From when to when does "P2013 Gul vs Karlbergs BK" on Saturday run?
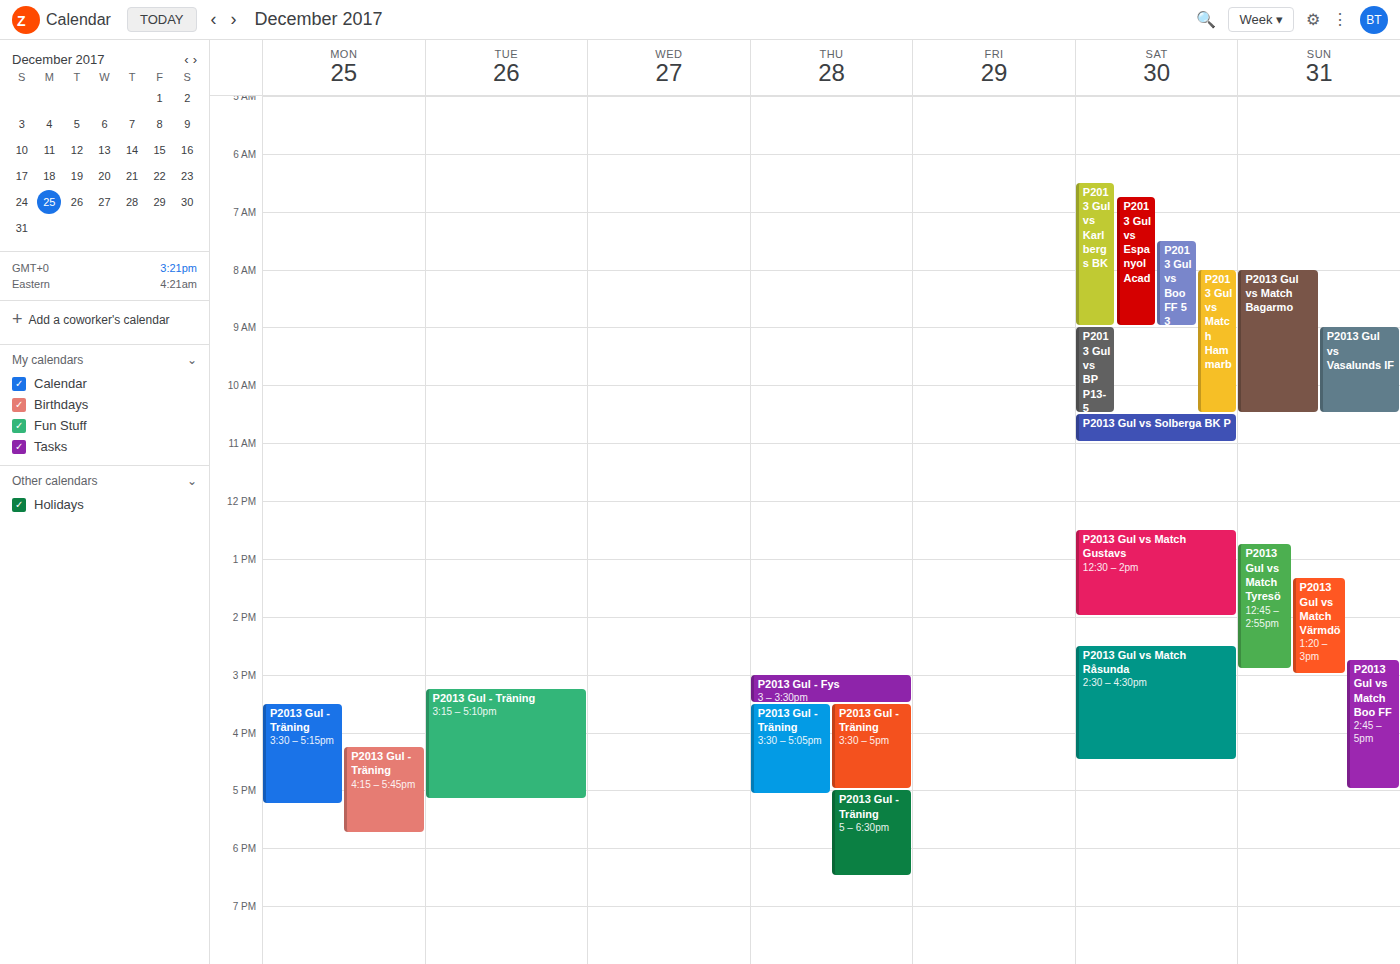
6:30 AM to 9:00 AM